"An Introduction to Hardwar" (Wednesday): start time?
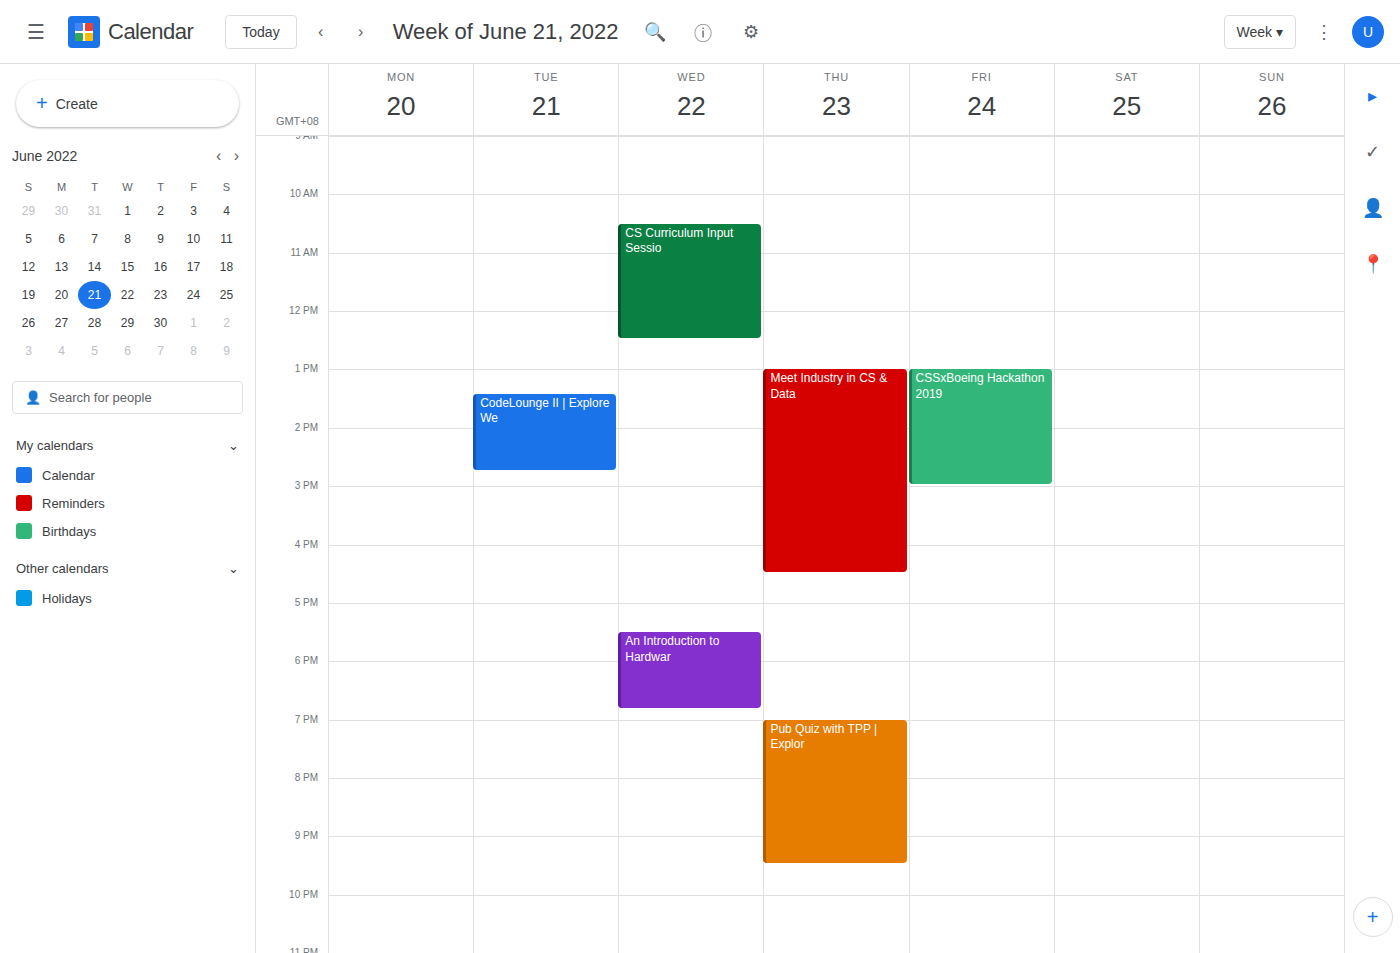
5:30 PM